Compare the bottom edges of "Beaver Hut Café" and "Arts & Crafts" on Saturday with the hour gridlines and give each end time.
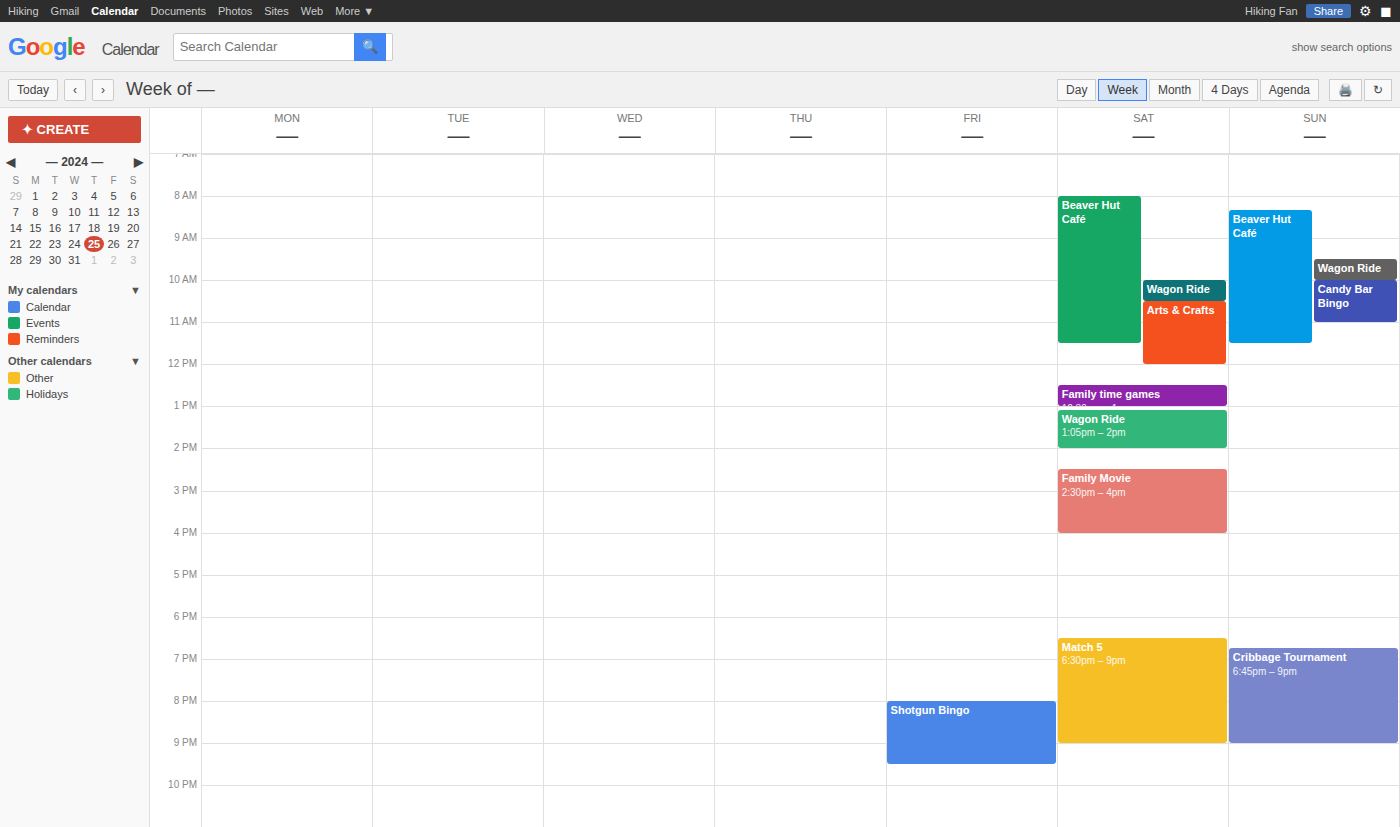
"Beaver Hut Café": 11:30 AM, halfway between the 11 AM and 12 PM lines. "Arts & Crafts": 12:00 PM, exactly on the 12 PM line.